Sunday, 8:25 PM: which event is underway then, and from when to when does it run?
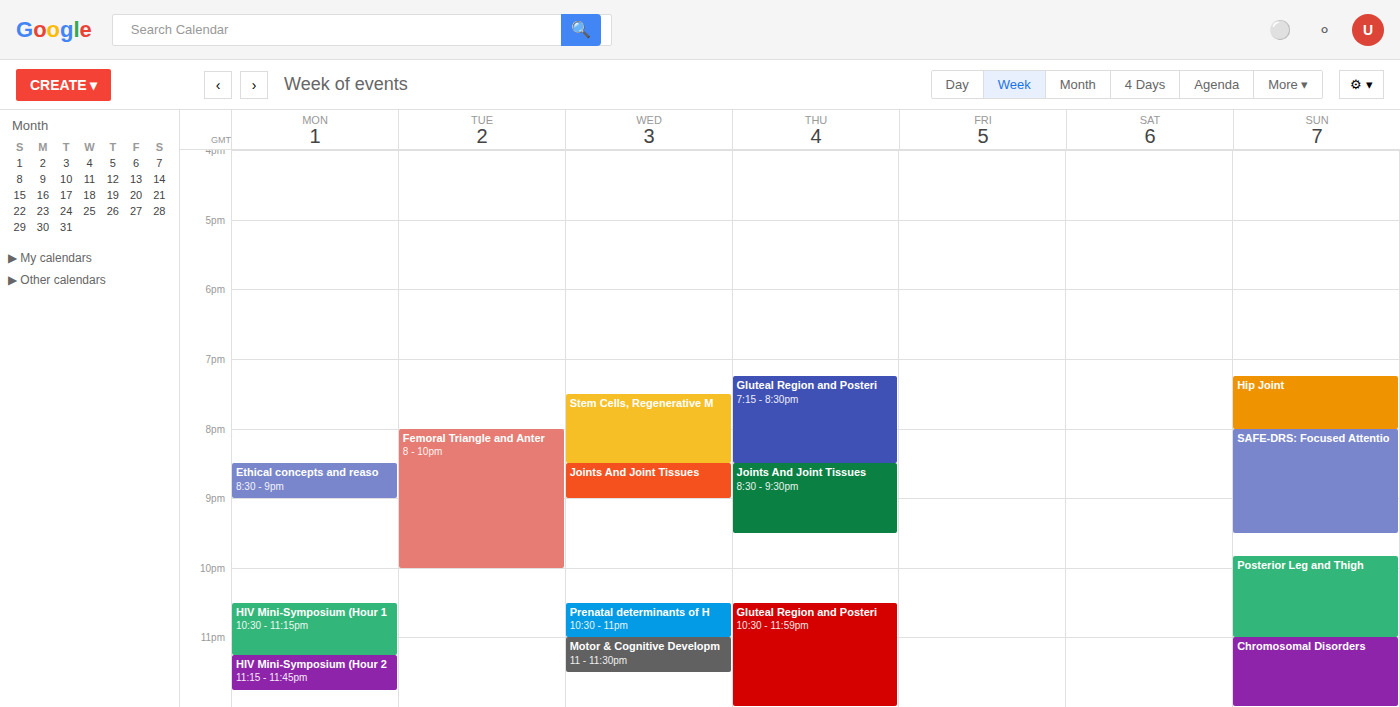
"SAFE-DRS: Focused Attentio", 8:00 PM to 9:30 PM